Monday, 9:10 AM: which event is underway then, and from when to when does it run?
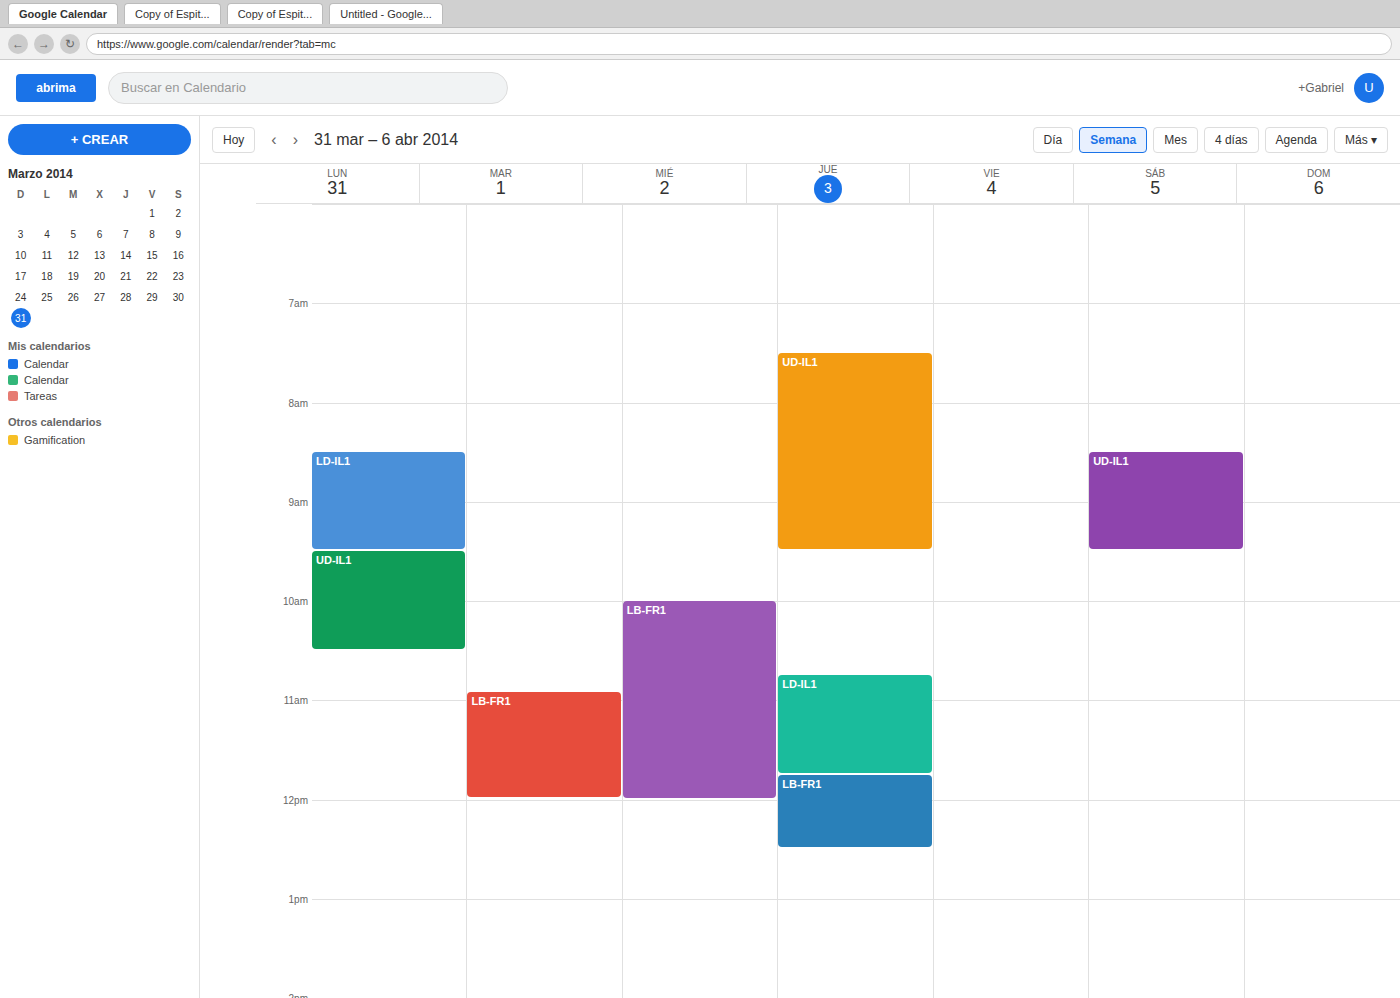
"LD-IL1", 8:30 AM to 9:30 AM